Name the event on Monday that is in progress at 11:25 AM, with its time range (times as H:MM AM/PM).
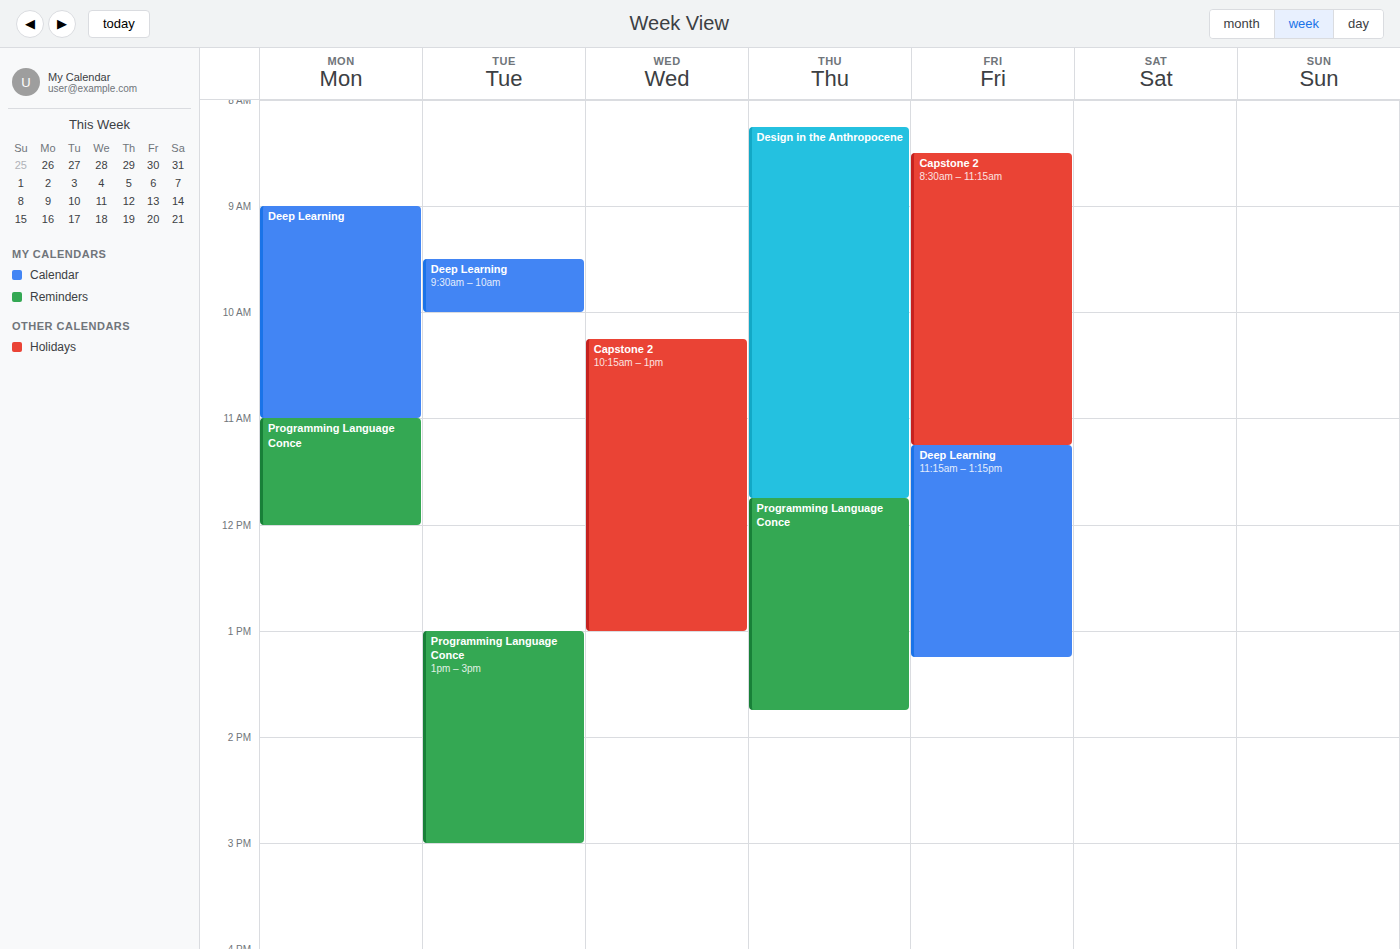
"Programming Language Conce", 11:00 AM to 12:00 PM